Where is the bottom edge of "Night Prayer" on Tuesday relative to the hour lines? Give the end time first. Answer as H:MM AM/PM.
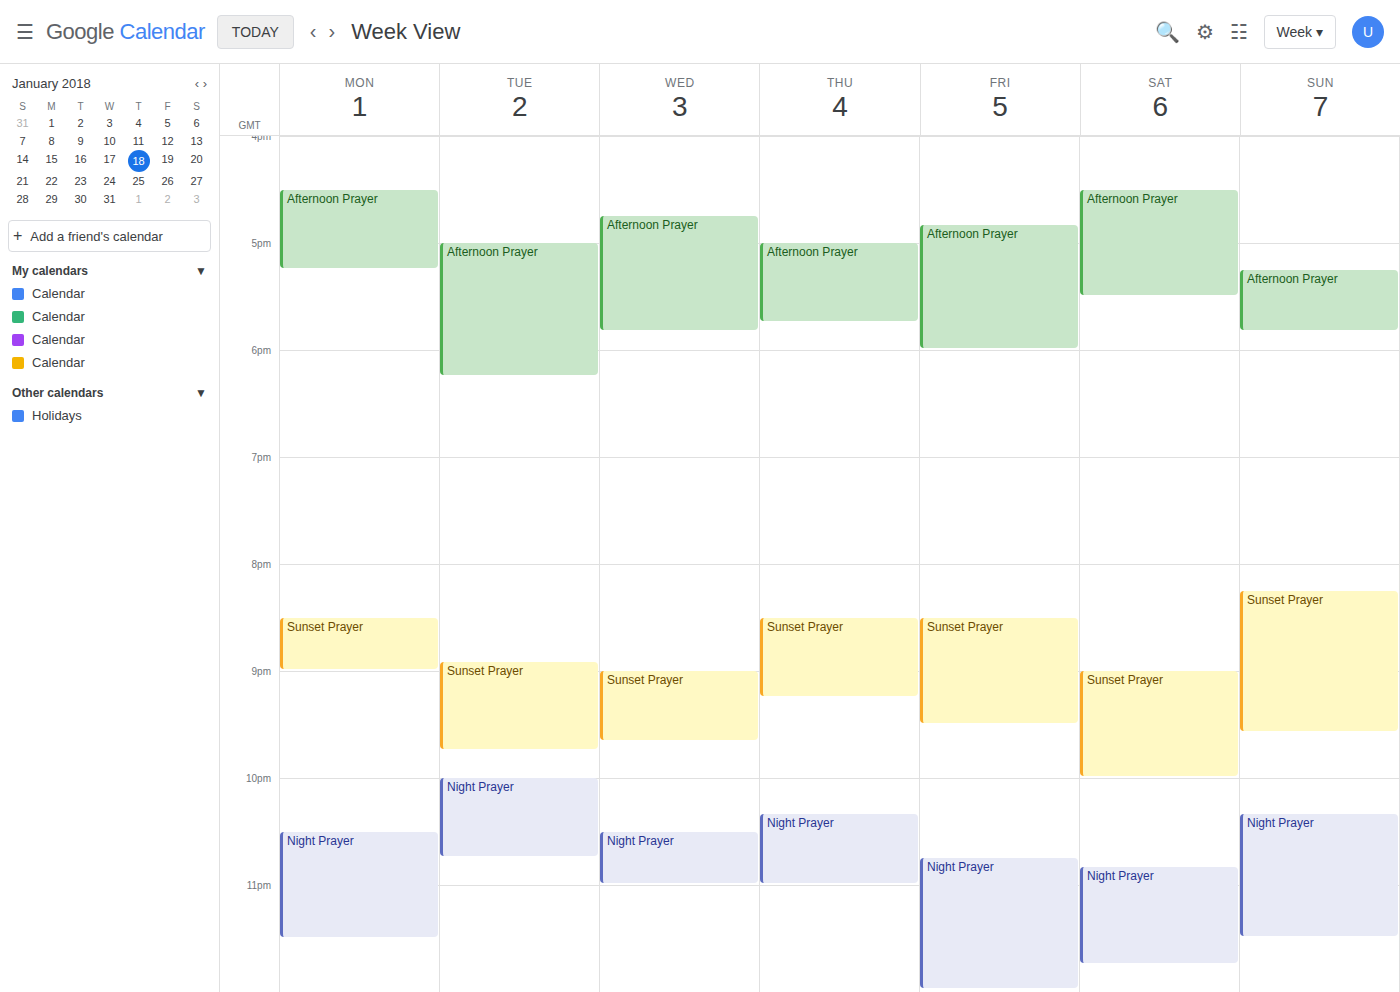
10:45 PM -- neither: three quarters of the way from the 10 PM line to the 11 PM line.